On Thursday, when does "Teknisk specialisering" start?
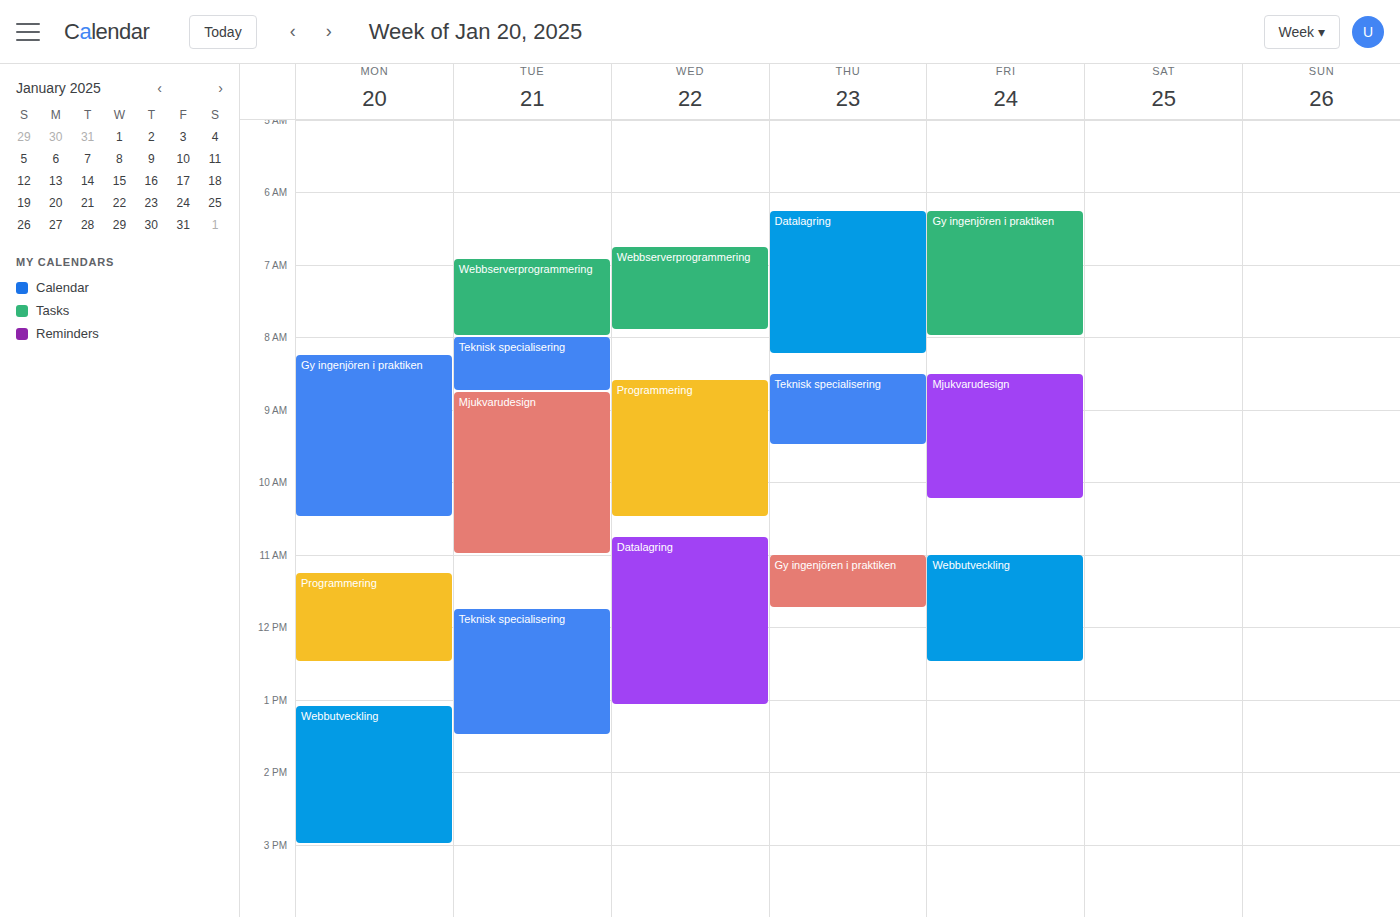
8:30 AM